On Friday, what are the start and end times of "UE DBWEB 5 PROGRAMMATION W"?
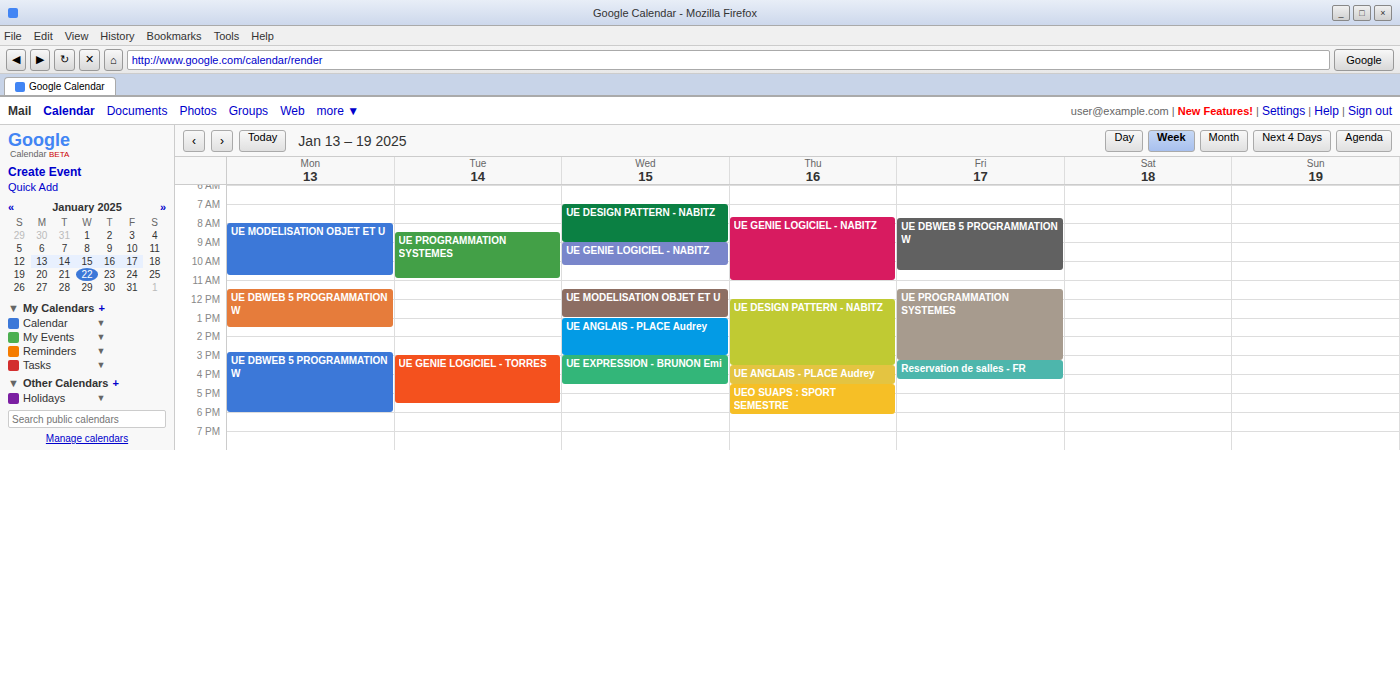
7:45 AM to 10:30 AM